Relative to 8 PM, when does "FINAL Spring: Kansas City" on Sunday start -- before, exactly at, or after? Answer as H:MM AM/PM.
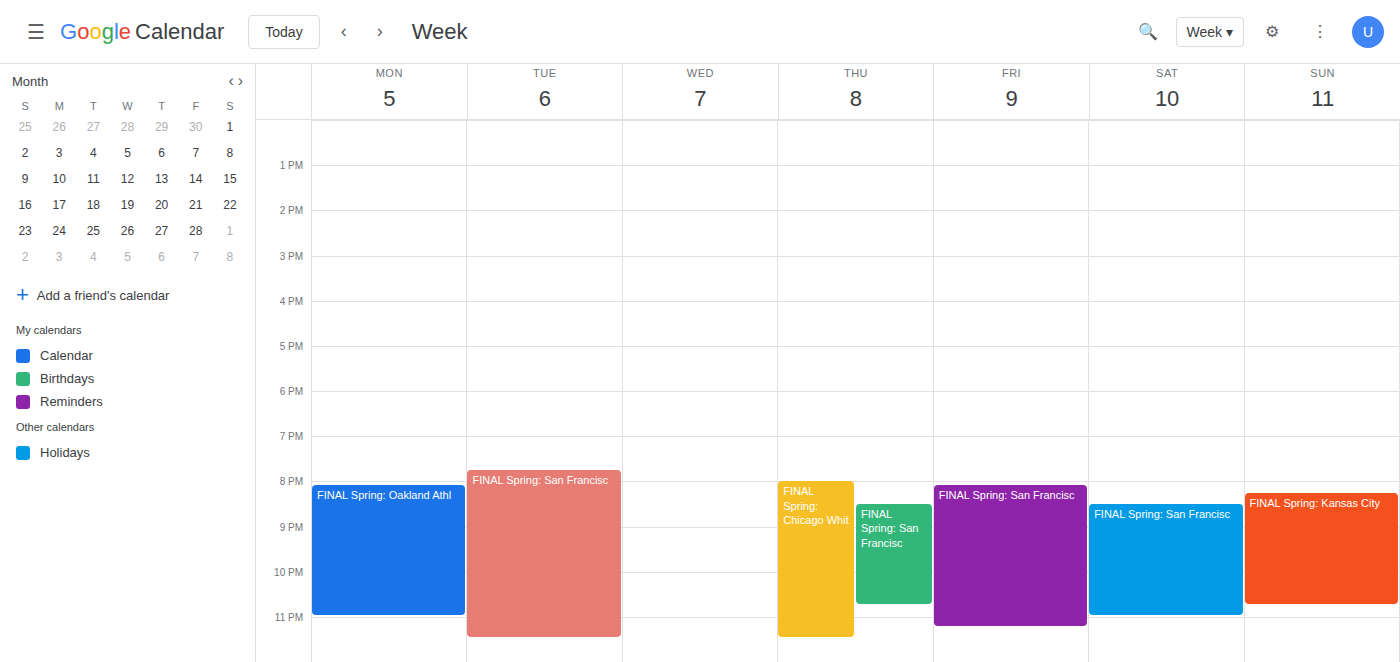
8:15 PM -- after 8 PM, 15 minutes below the 8 PM line.